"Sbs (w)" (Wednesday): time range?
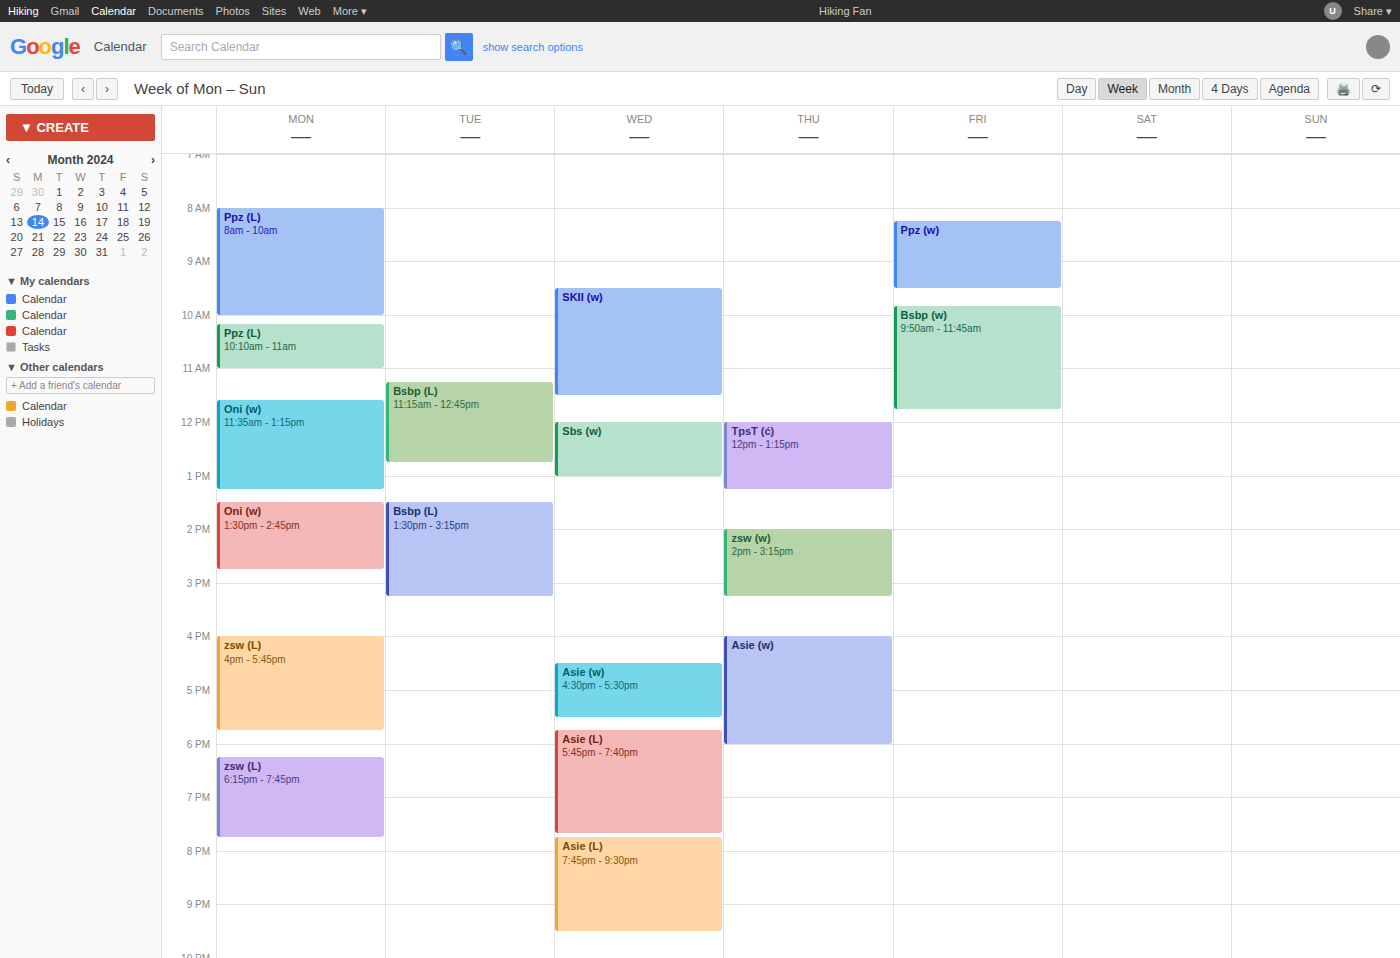
12:00 to 13:00